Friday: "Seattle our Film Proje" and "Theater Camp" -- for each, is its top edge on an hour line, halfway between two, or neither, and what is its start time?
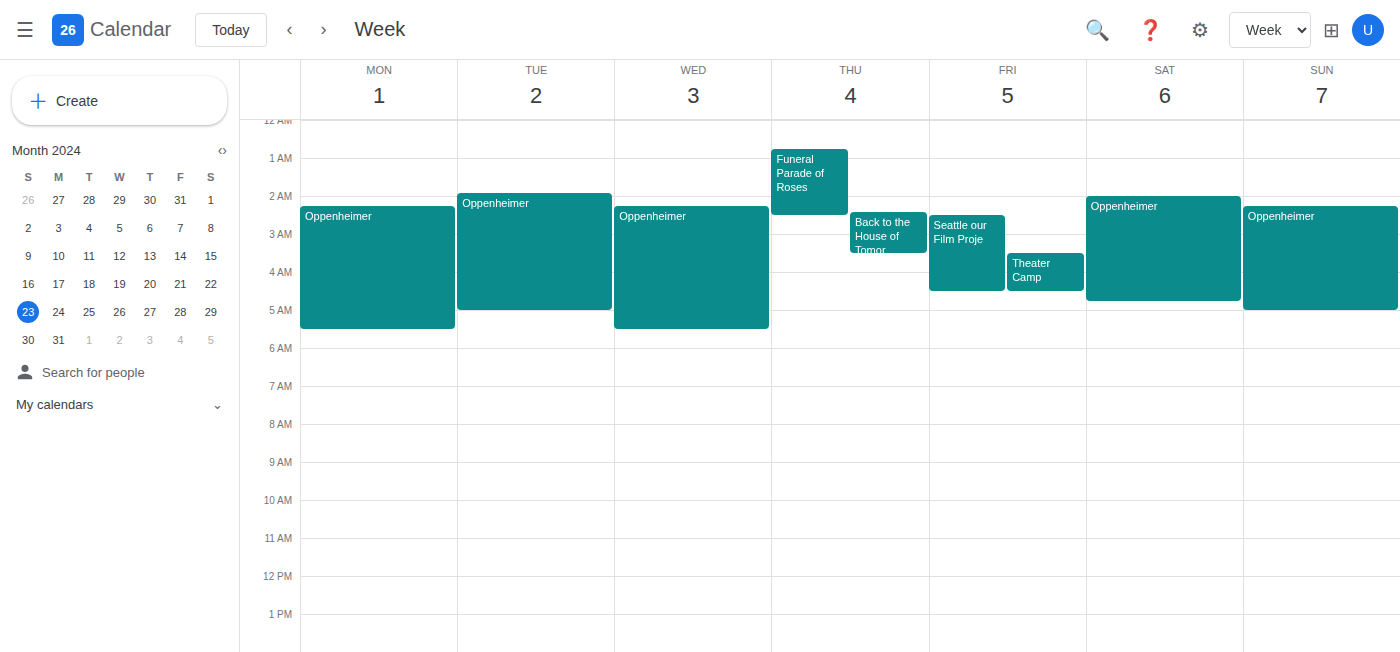
"Seattle our Film Proje": 2:30 AM, halfway between the 2 AM and 3 AM lines. "Theater Camp": 3:30 AM, halfway between the 3 AM and 4 AM lines.